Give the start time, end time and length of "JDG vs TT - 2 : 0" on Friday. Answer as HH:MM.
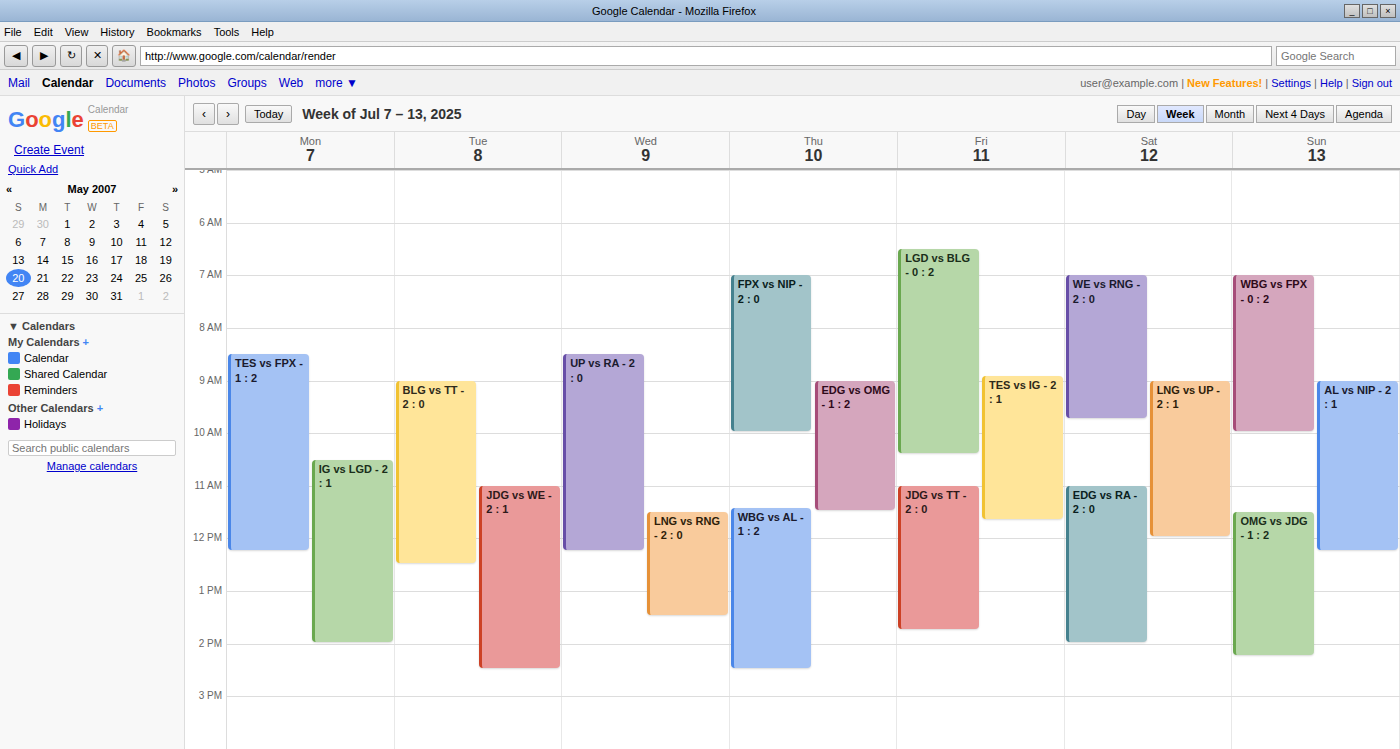
11:00 to 13:45, 2 hours 45 minutes